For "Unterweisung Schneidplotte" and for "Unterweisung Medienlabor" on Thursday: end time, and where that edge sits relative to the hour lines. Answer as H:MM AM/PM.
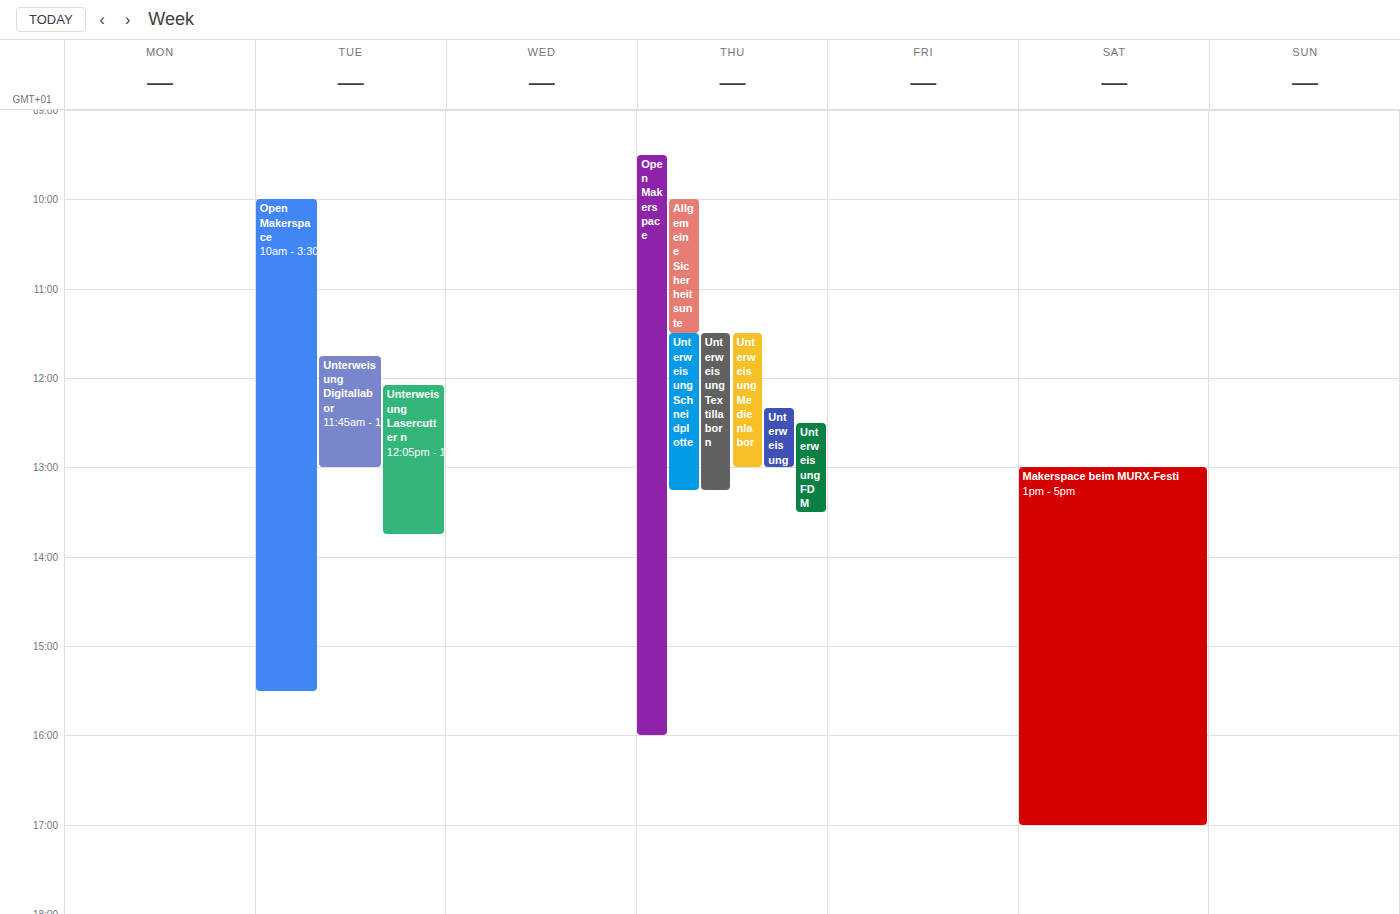
"Unterweisung Schneidplotte": 1:15 PM, neither: a quarter of the way from the 1 PM line to the 2 PM line. "Unterweisung Medienlabor": 1:00 PM, exactly on the 1 PM line.